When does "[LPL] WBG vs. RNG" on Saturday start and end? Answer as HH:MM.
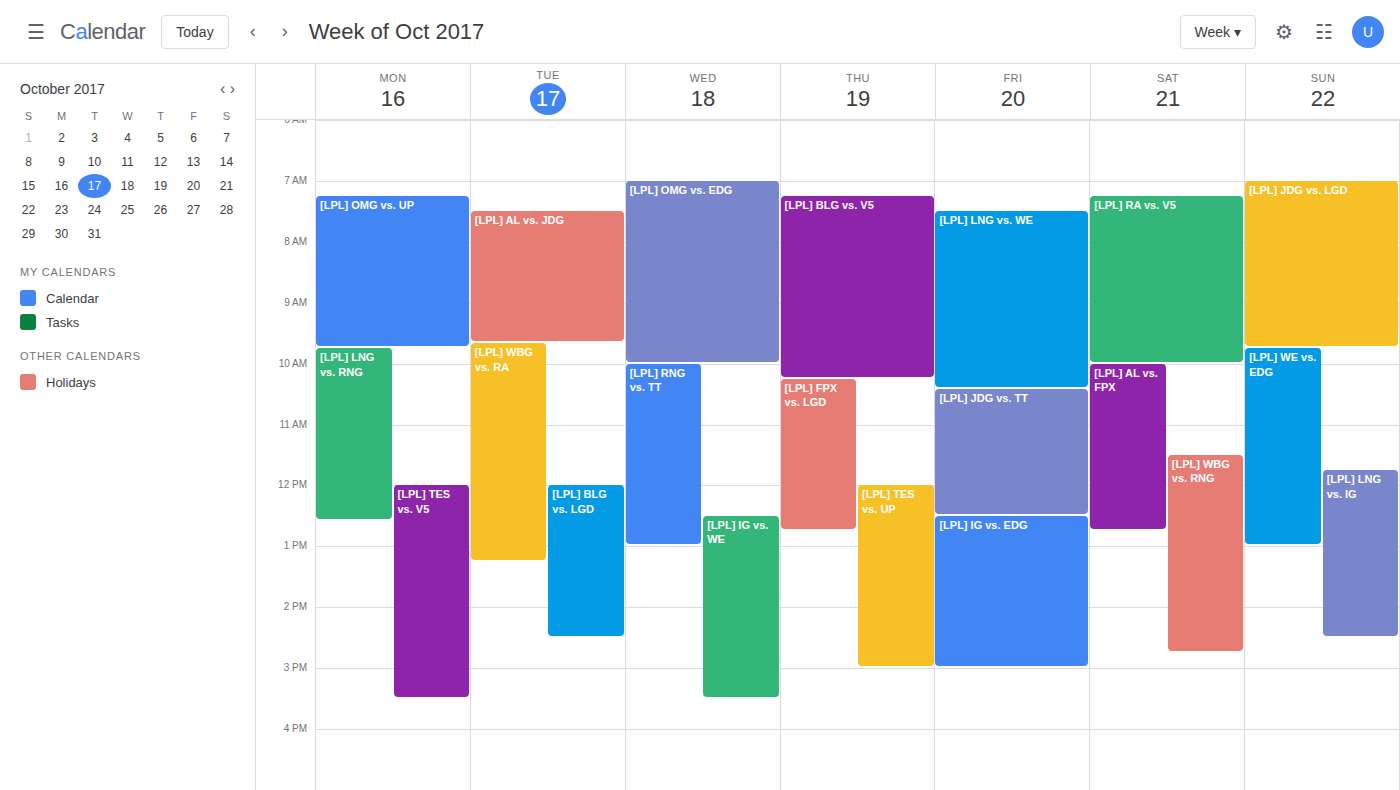
11:30 to 14:45